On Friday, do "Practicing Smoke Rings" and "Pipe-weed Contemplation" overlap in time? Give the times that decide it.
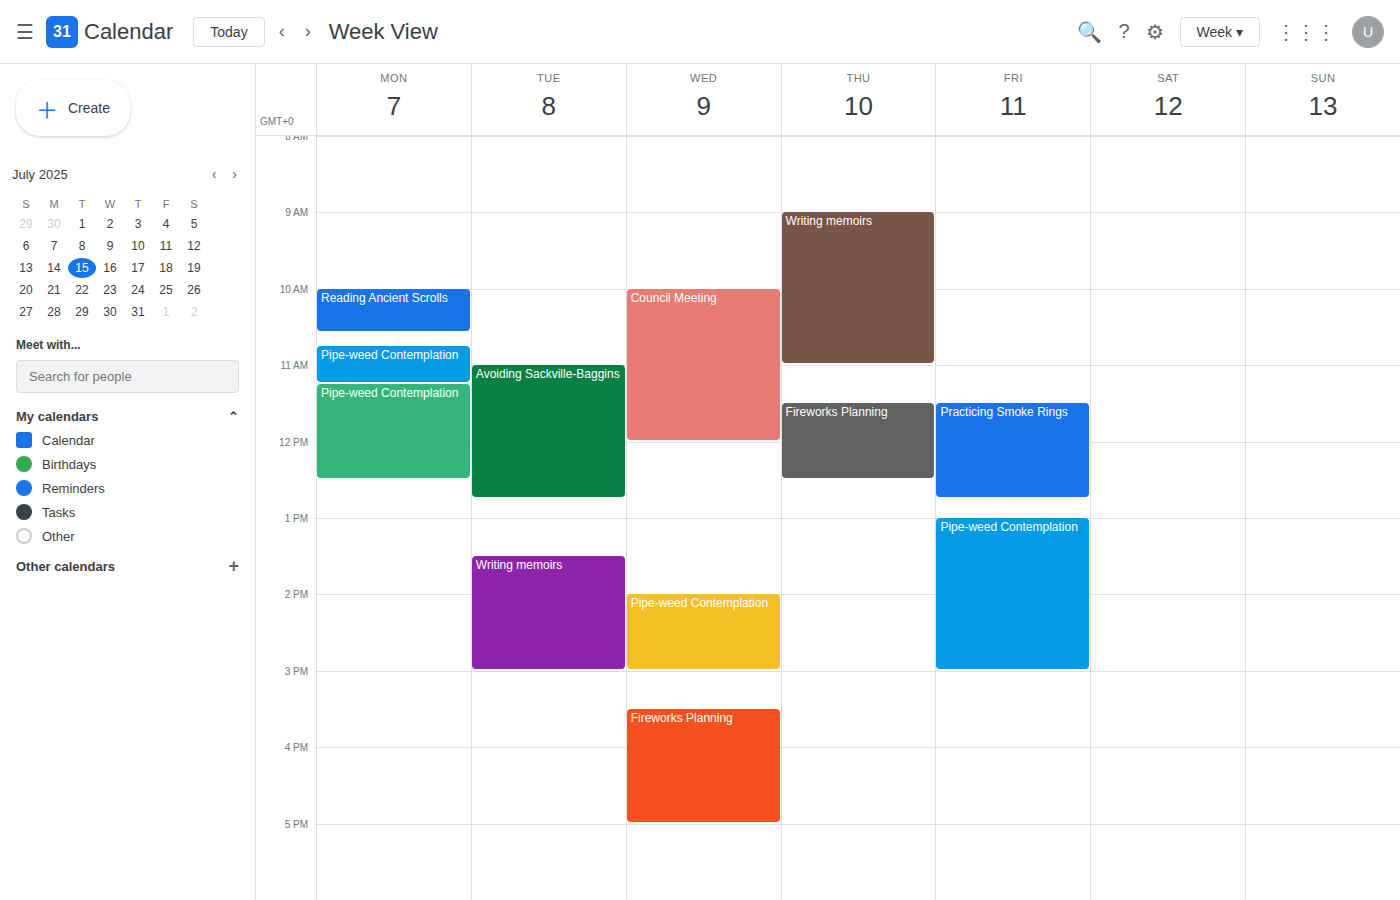
"Practicing Smoke Rings" ends at 12:45 PM and "Pipe-weed Contemplation" starts at 1:00 PM -- no overlap.